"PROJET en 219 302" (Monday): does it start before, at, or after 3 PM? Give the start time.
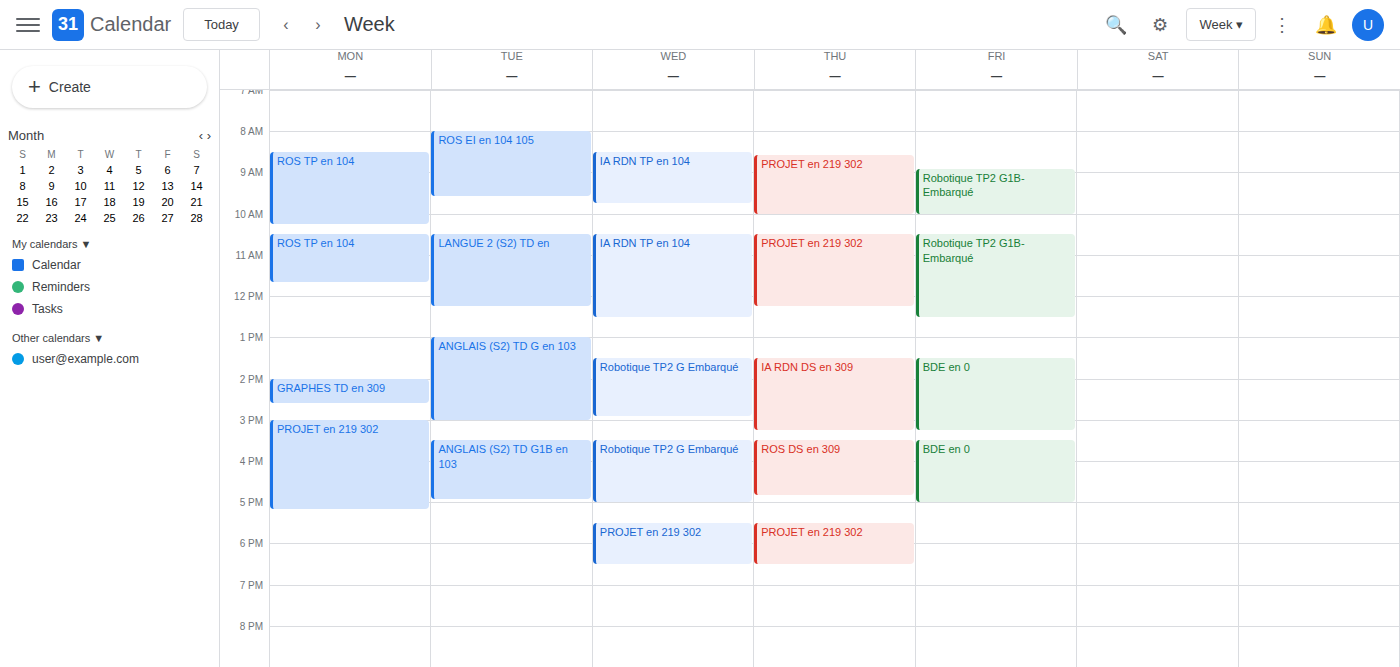
3:00 PM -- exactly at 3 PM, on the 3 PM line.